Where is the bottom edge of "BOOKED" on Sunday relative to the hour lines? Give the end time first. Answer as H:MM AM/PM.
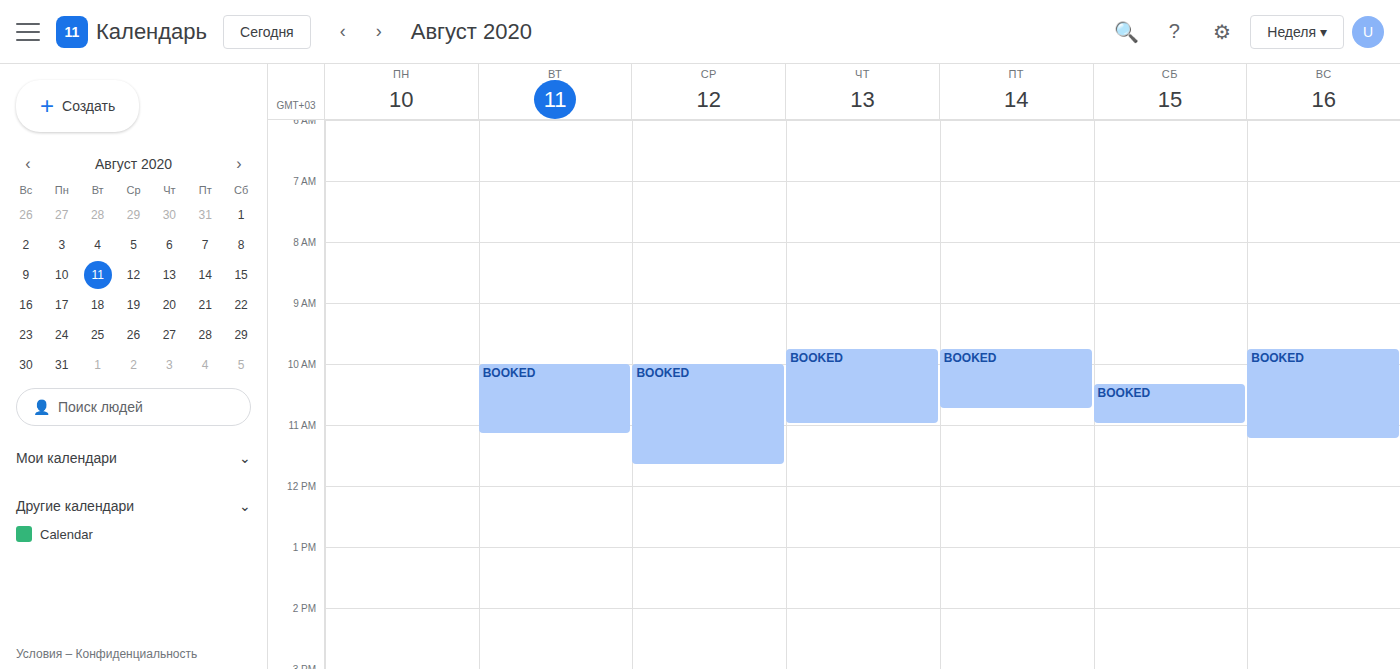
11:15 AM -- neither: a quarter of the way from the 11 AM line to the 12 PM line.